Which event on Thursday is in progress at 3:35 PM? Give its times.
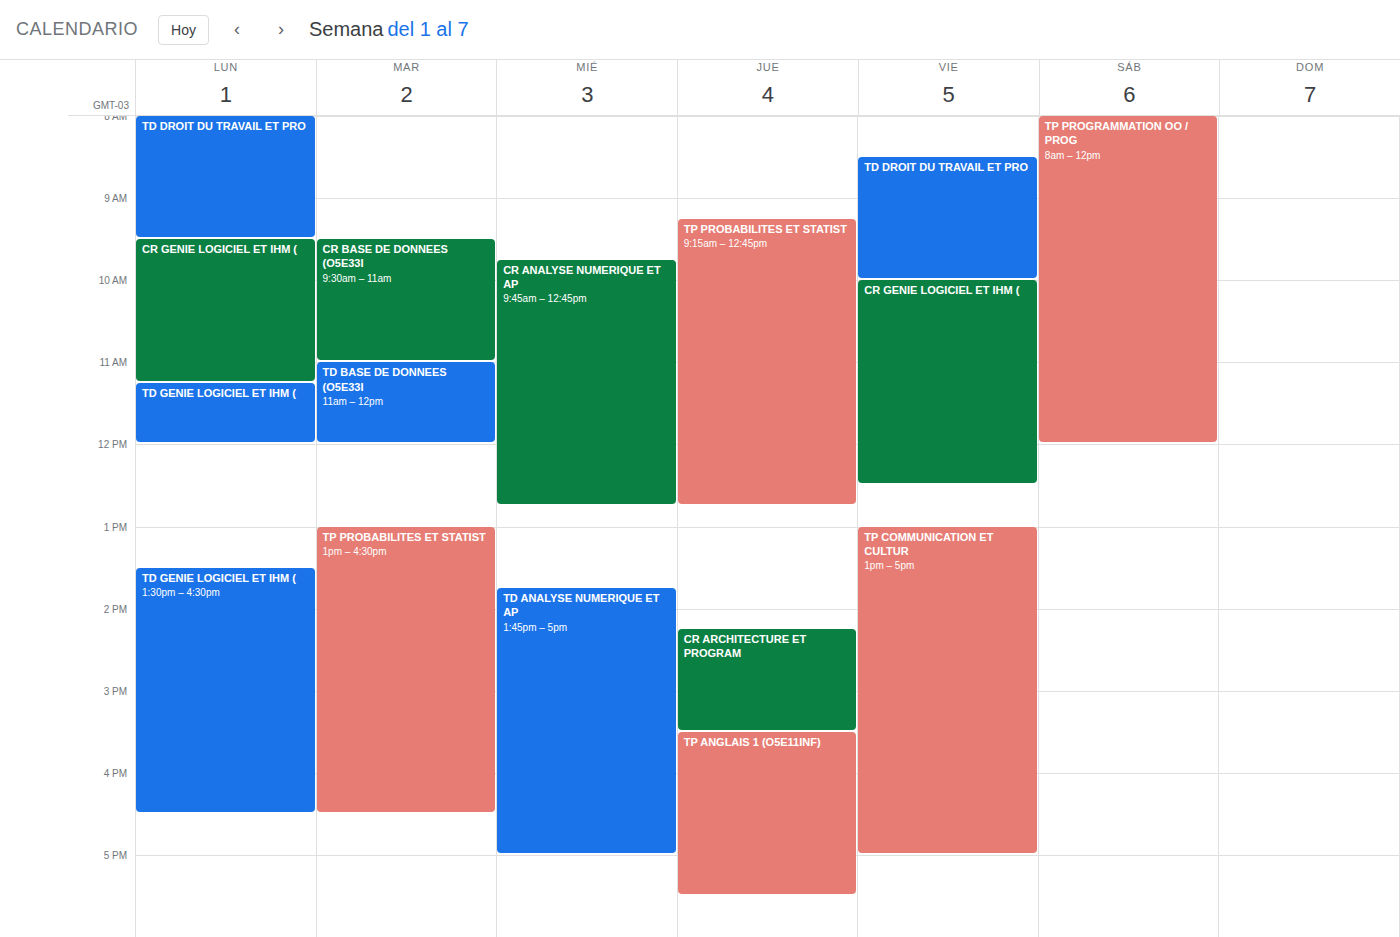
"TP ANGLAIS 1 (O5E11INF)", 3:30 PM to 5:30 PM